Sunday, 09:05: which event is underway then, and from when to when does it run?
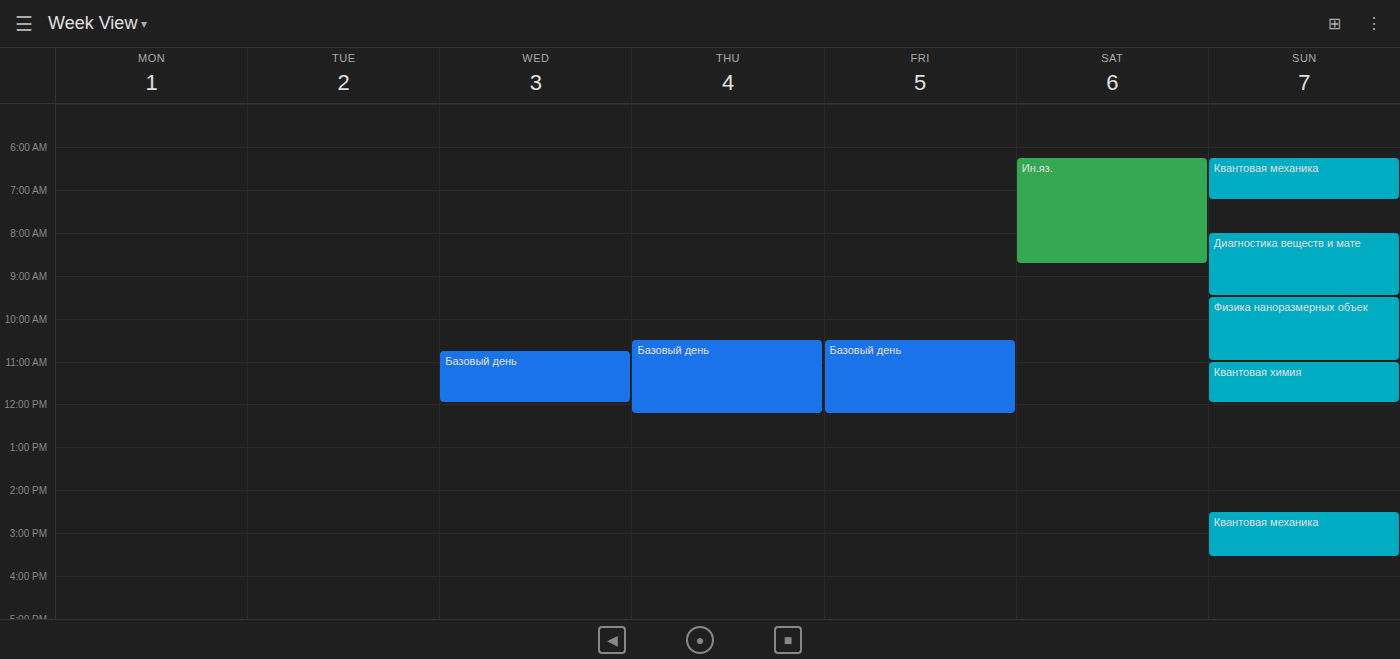
"Диагностика веществ и мате", 08:00 to 09:30